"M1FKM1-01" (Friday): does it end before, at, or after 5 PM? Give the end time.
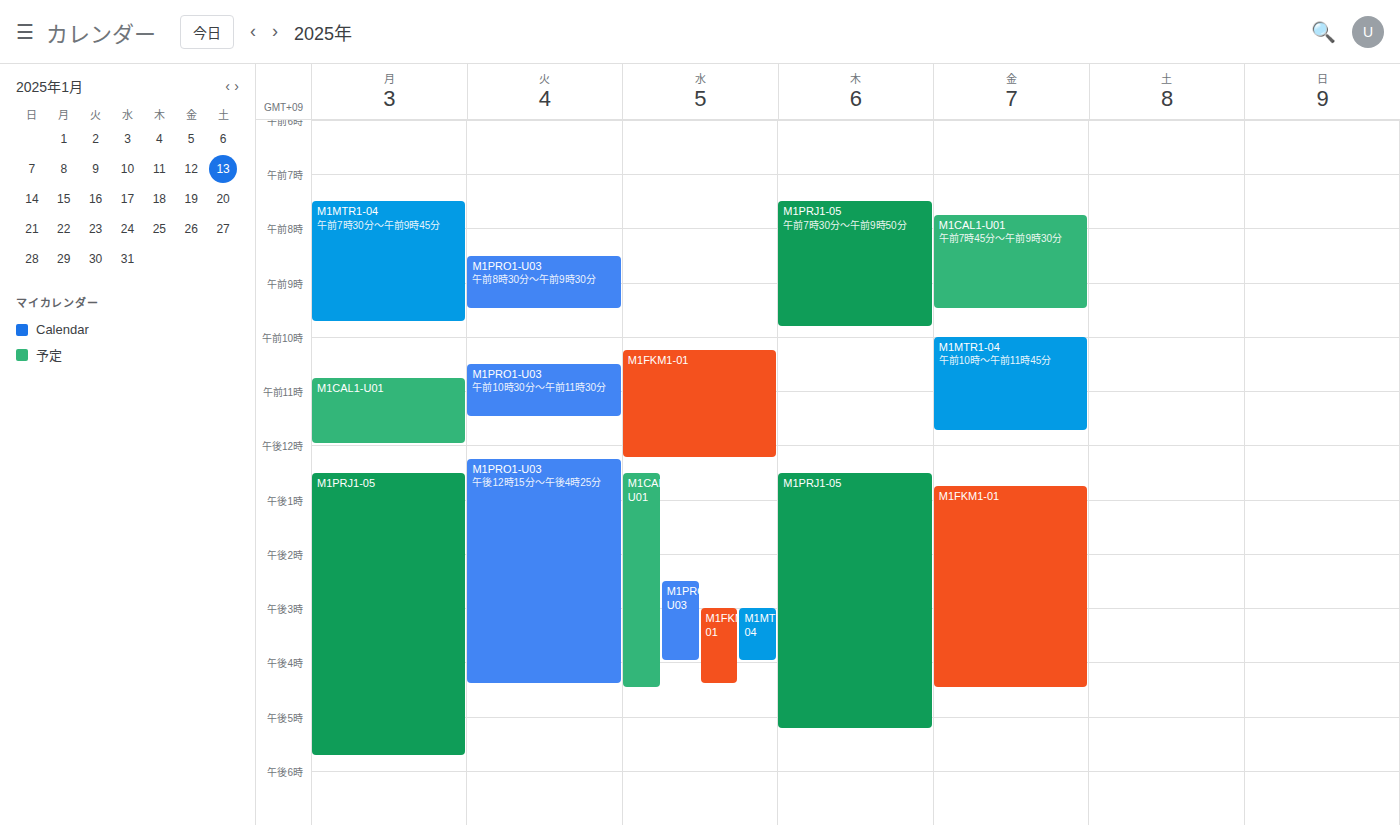
4:30 PM -- before 5 PM, 30 minutes above the 5 PM line.